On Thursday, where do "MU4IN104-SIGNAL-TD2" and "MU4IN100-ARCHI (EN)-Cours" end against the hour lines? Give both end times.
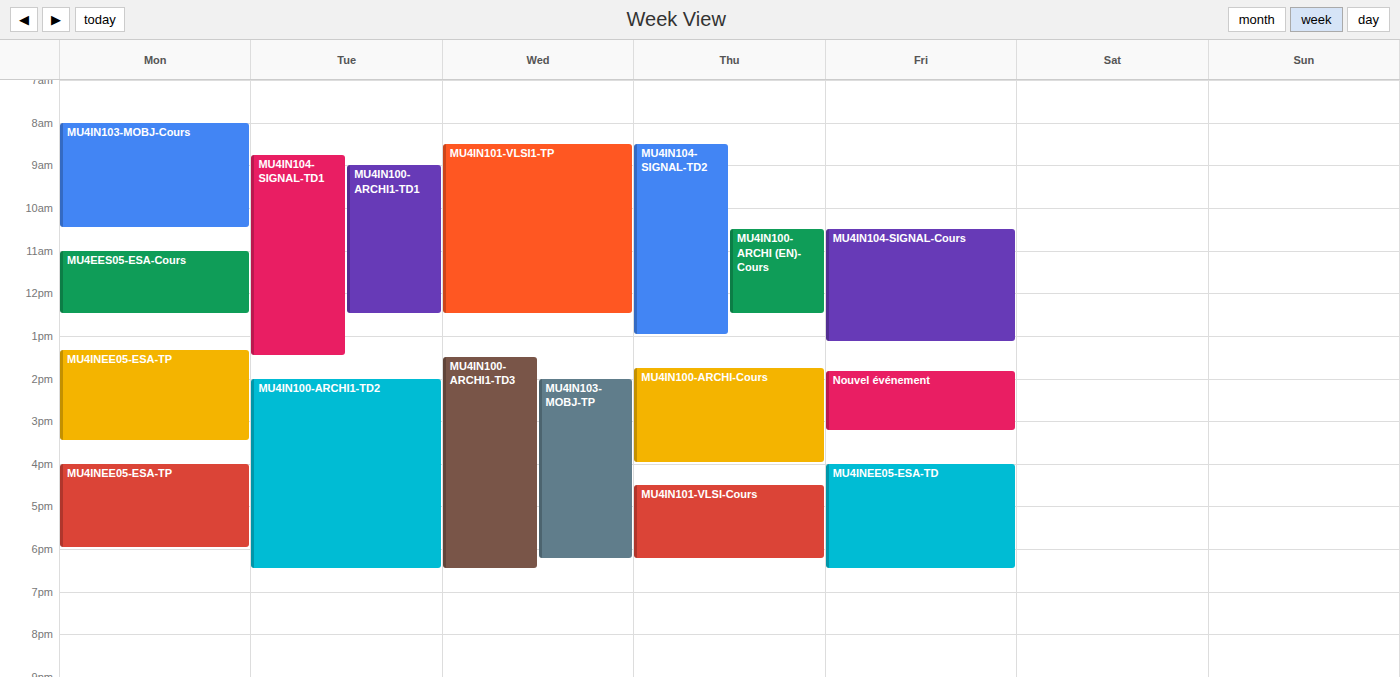
"MU4IN104-SIGNAL-TD2": 1:00 PM, exactly on the 1 PM line. "MU4IN100-ARCHI (EN)-Cours": 12:30 PM, halfway between the 12 PM and 1 PM lines.